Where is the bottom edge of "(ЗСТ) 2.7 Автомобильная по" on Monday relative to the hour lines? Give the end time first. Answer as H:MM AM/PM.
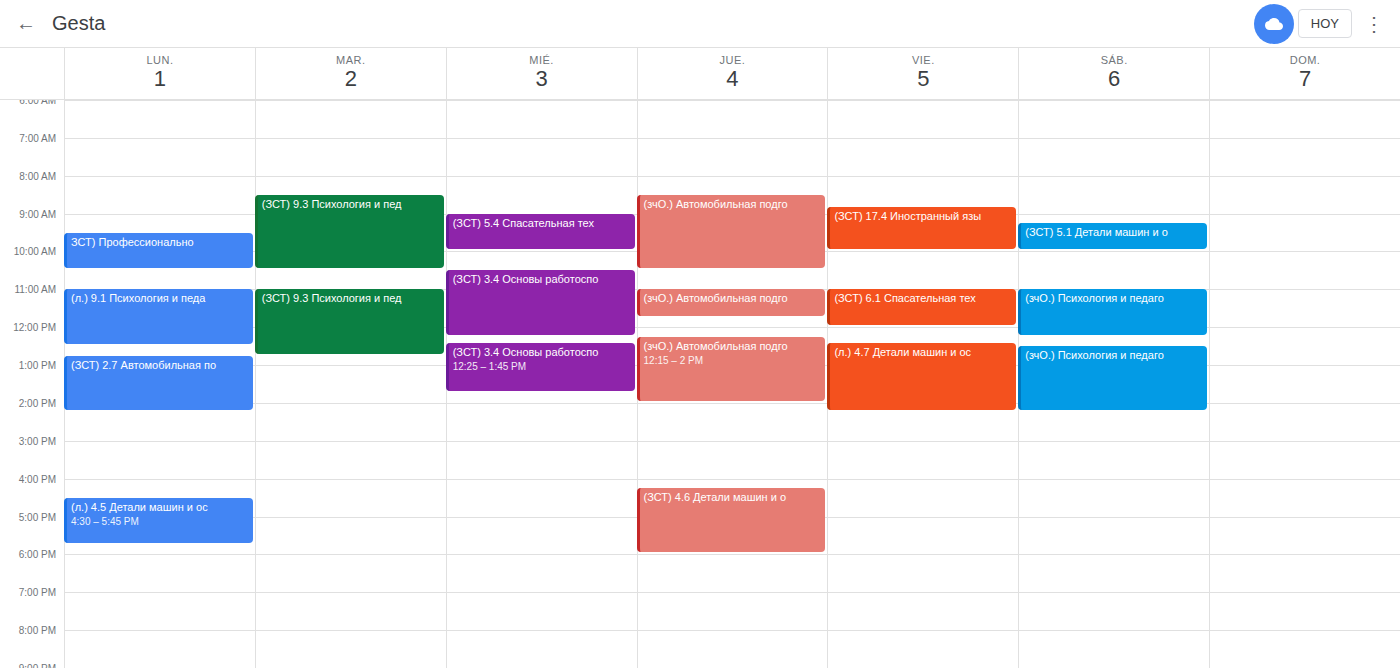
2:15 PM -- neither: a quarter of the way from the 2 PM line to the 3 PM line.